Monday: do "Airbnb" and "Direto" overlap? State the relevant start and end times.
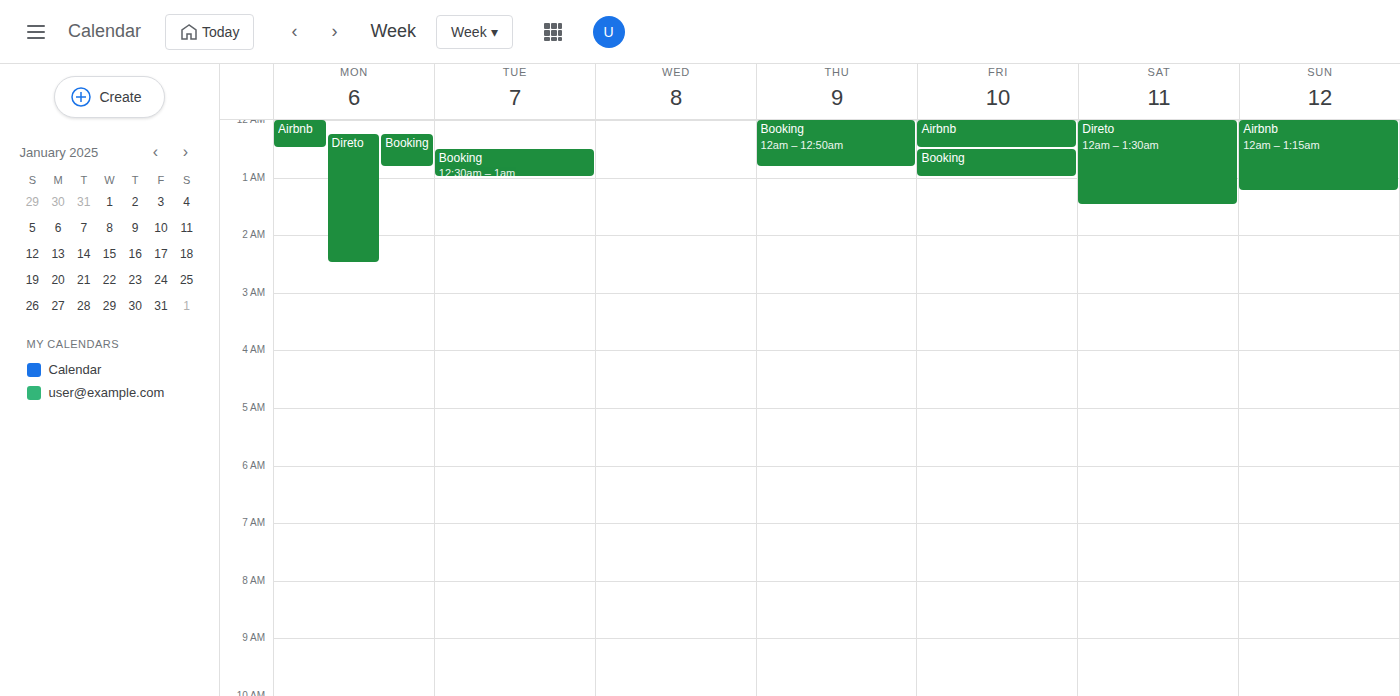
"Direto" starts at 00:15, before "Airbnb" ends at 00:30 -- they overlap.